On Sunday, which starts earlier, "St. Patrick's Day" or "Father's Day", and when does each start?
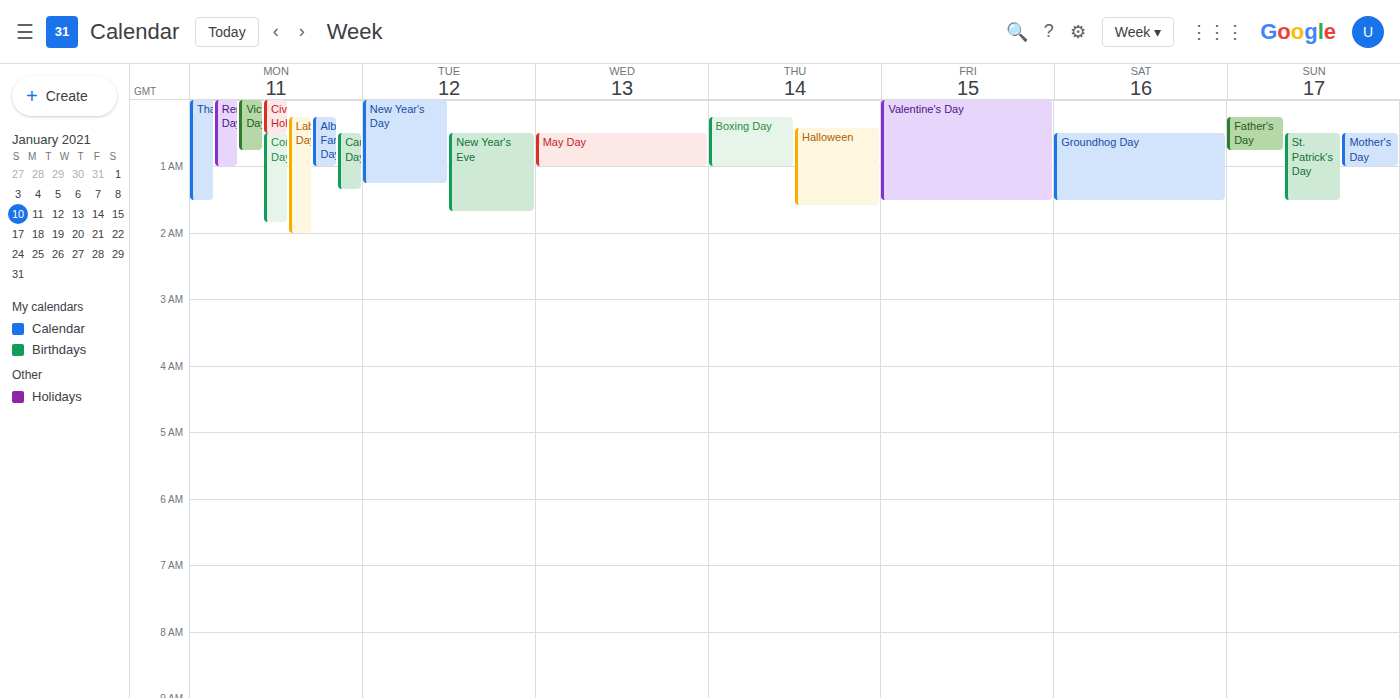
"Father's Day" 12:15 AM; "St. Patrick's Day" 12:30 AM.